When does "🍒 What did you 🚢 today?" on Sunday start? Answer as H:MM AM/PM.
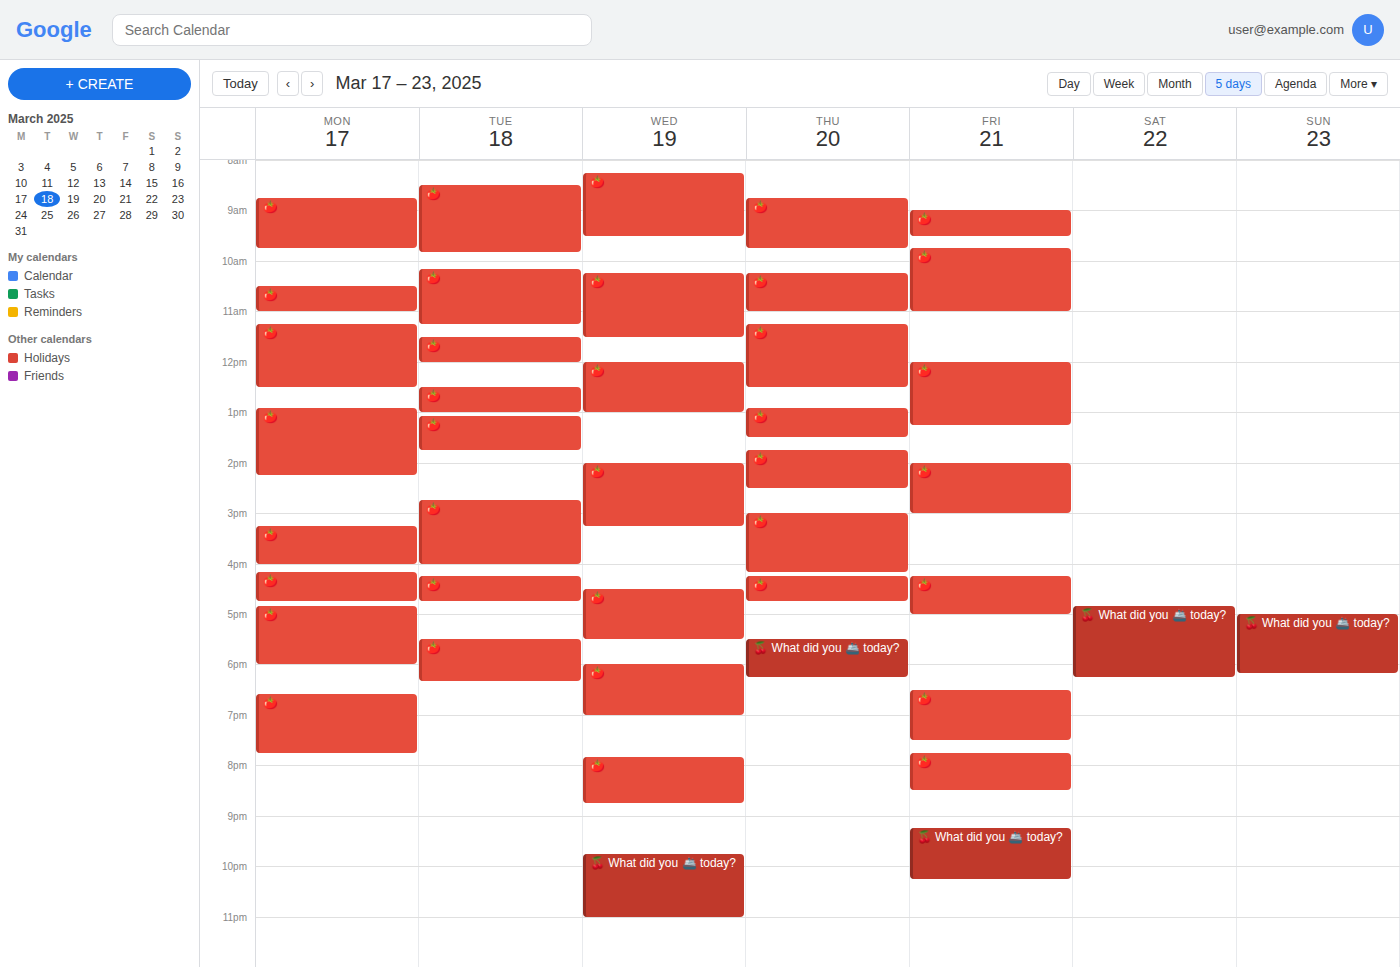
5:00 PM